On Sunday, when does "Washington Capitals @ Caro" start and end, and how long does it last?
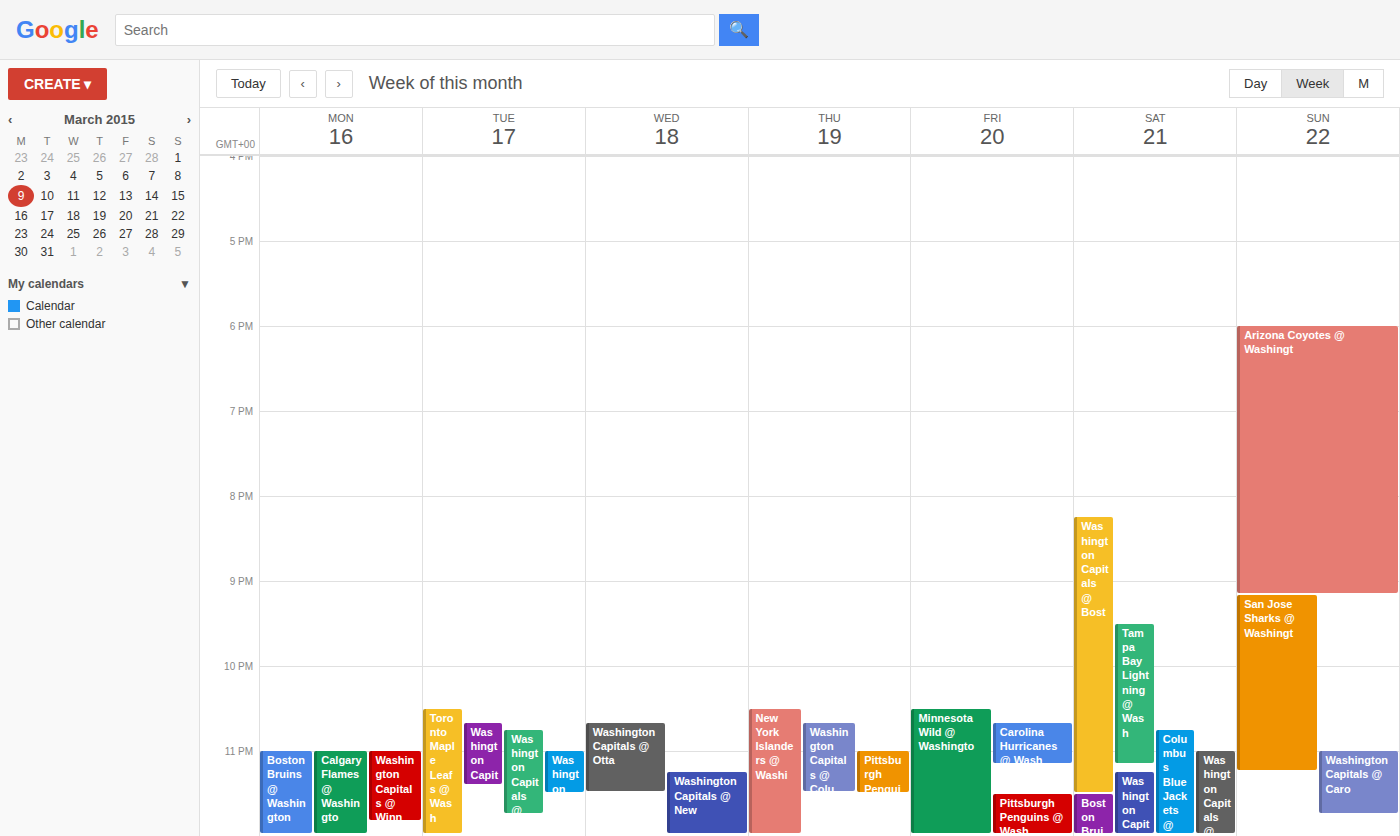
11:00 PM to 11:45 PM, 45 minutes